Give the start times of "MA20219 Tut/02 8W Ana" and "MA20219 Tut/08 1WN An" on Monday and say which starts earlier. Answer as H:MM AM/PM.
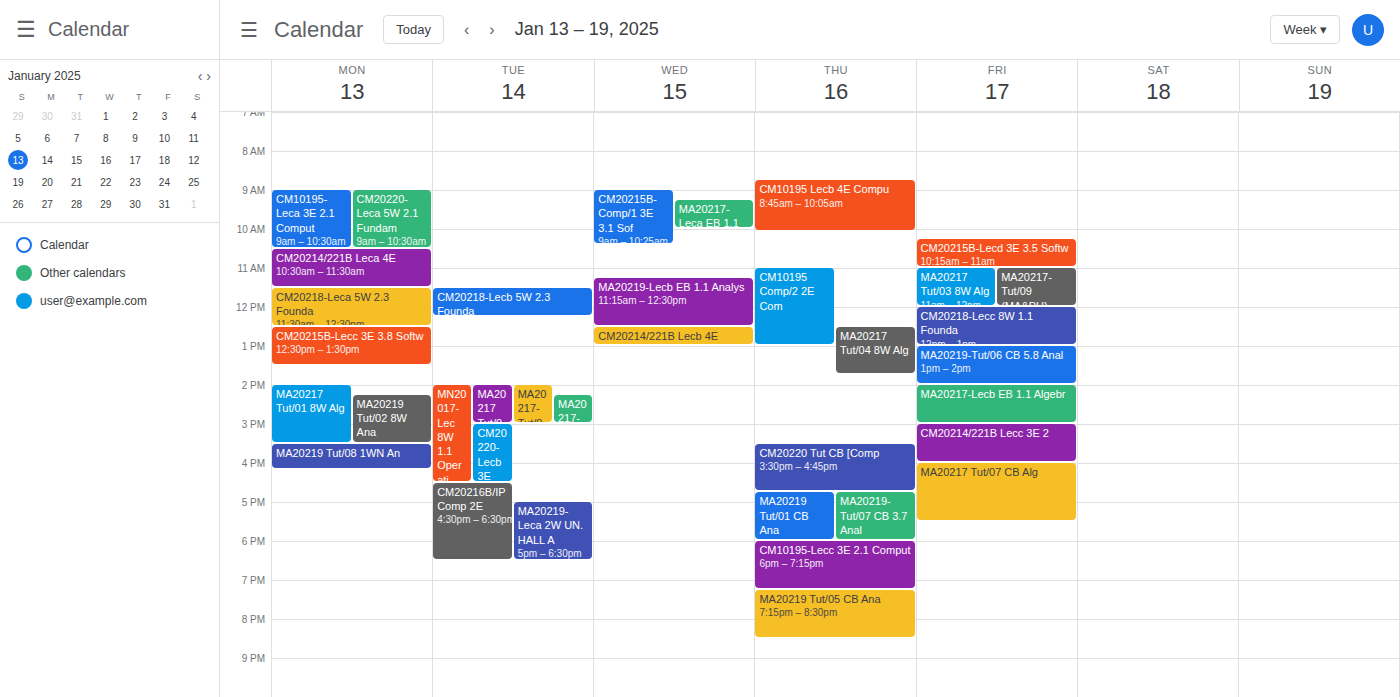
"MA20219 Tut/02 8W Ana" 2:15 PM; "MA20219 Tut/08 1WN An" 3:30 PM.